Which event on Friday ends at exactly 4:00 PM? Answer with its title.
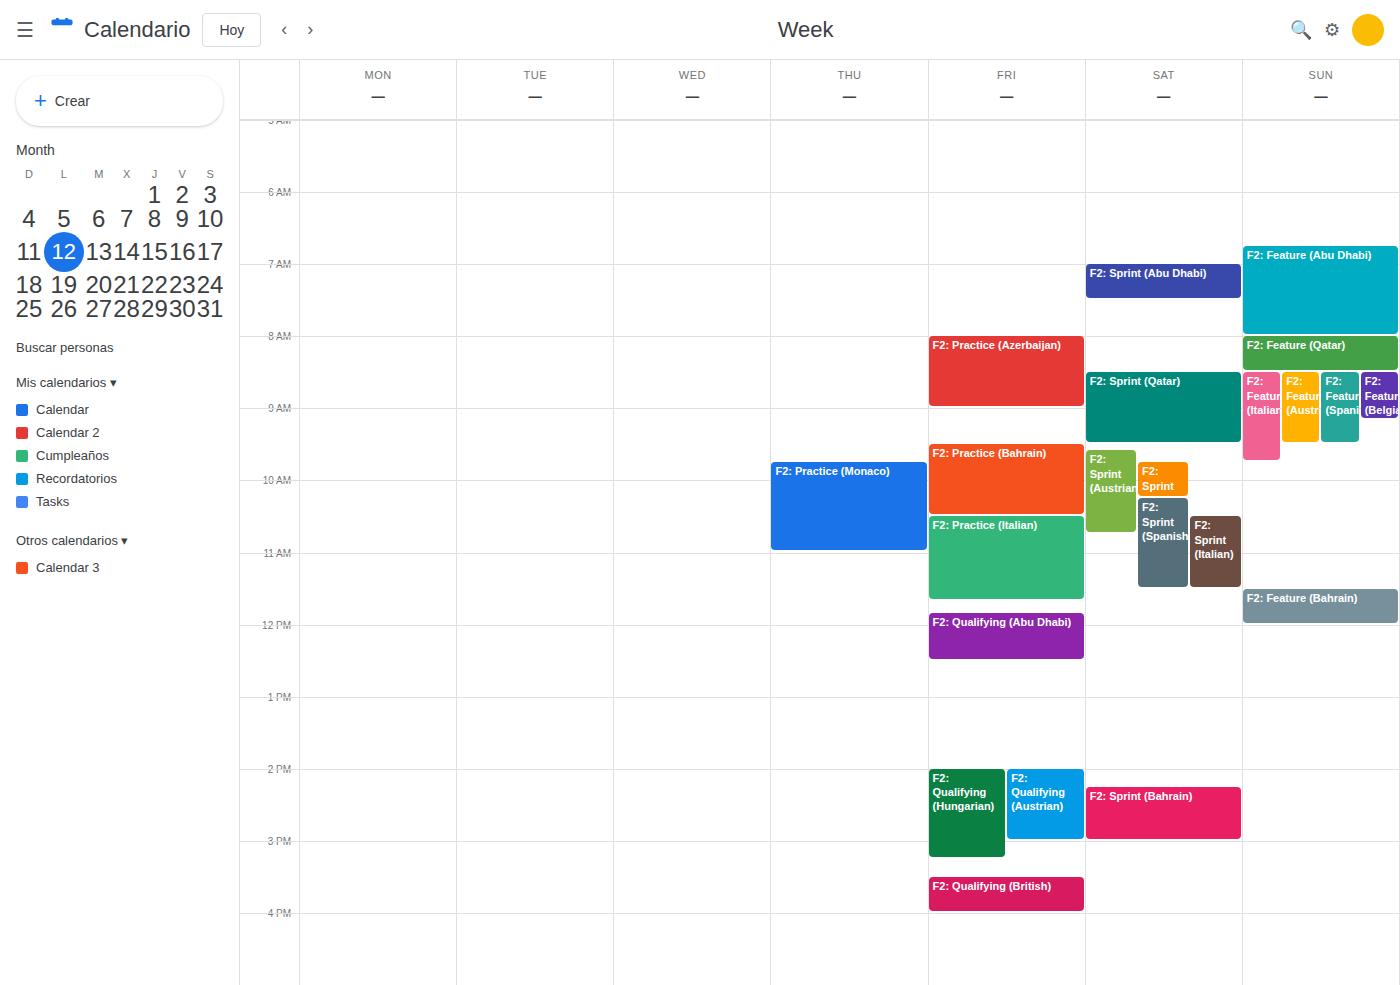
"F2: Qualifying (British)"